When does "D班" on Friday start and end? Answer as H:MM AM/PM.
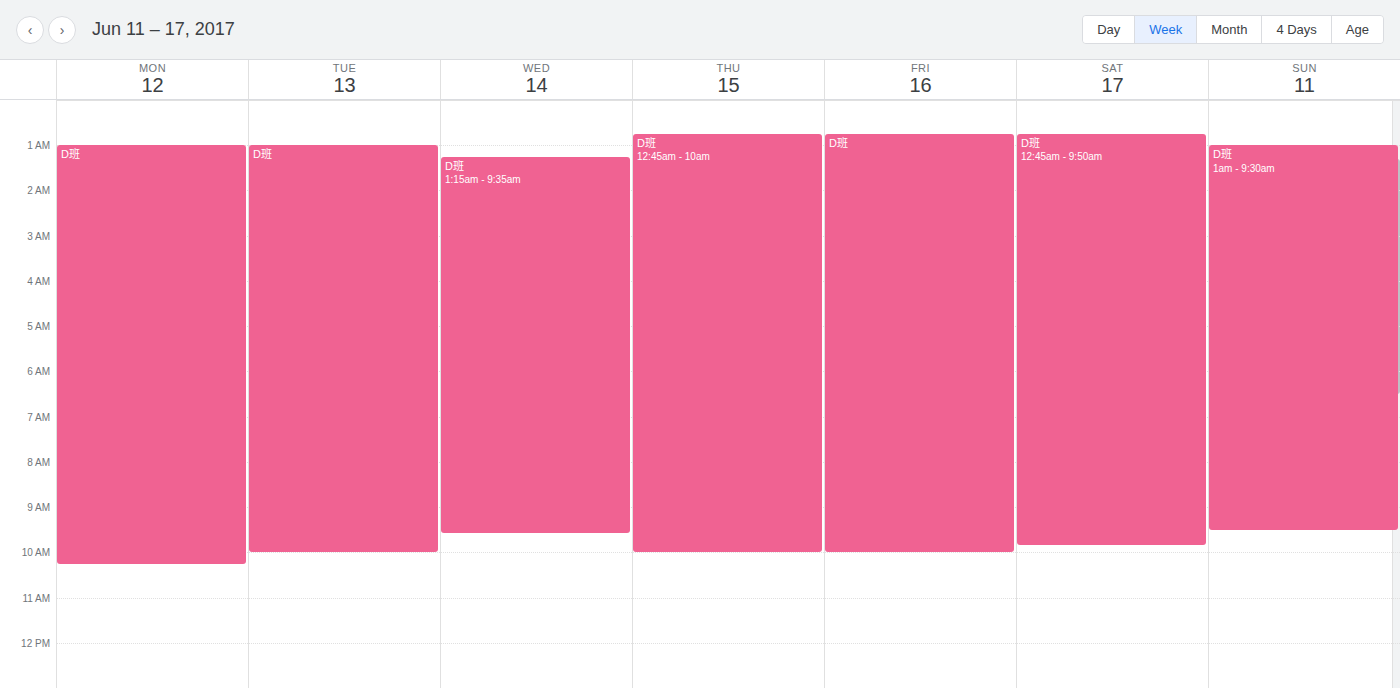
12:45 AM to 10:00 AM